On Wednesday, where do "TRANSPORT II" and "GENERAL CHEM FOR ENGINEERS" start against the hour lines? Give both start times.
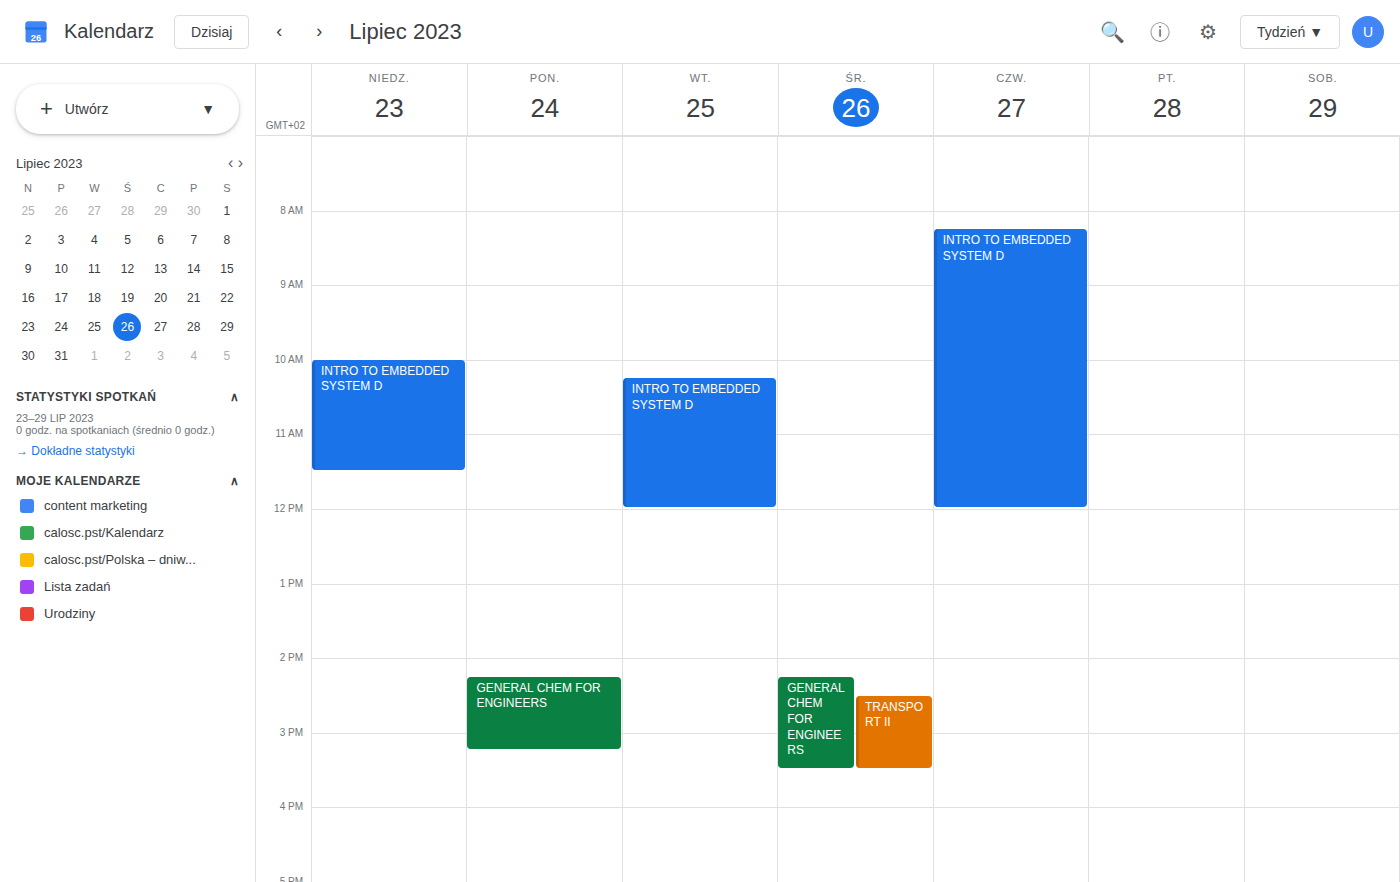
"TRANSPORT II": 2:30 PM, halfway between the 2 PM and 3 PM lines. "GENERAL CHEM FOR ENGINEERS": 2:15 PM, neither: a quarter of the way from the 2 PM line to the 3 PM line.